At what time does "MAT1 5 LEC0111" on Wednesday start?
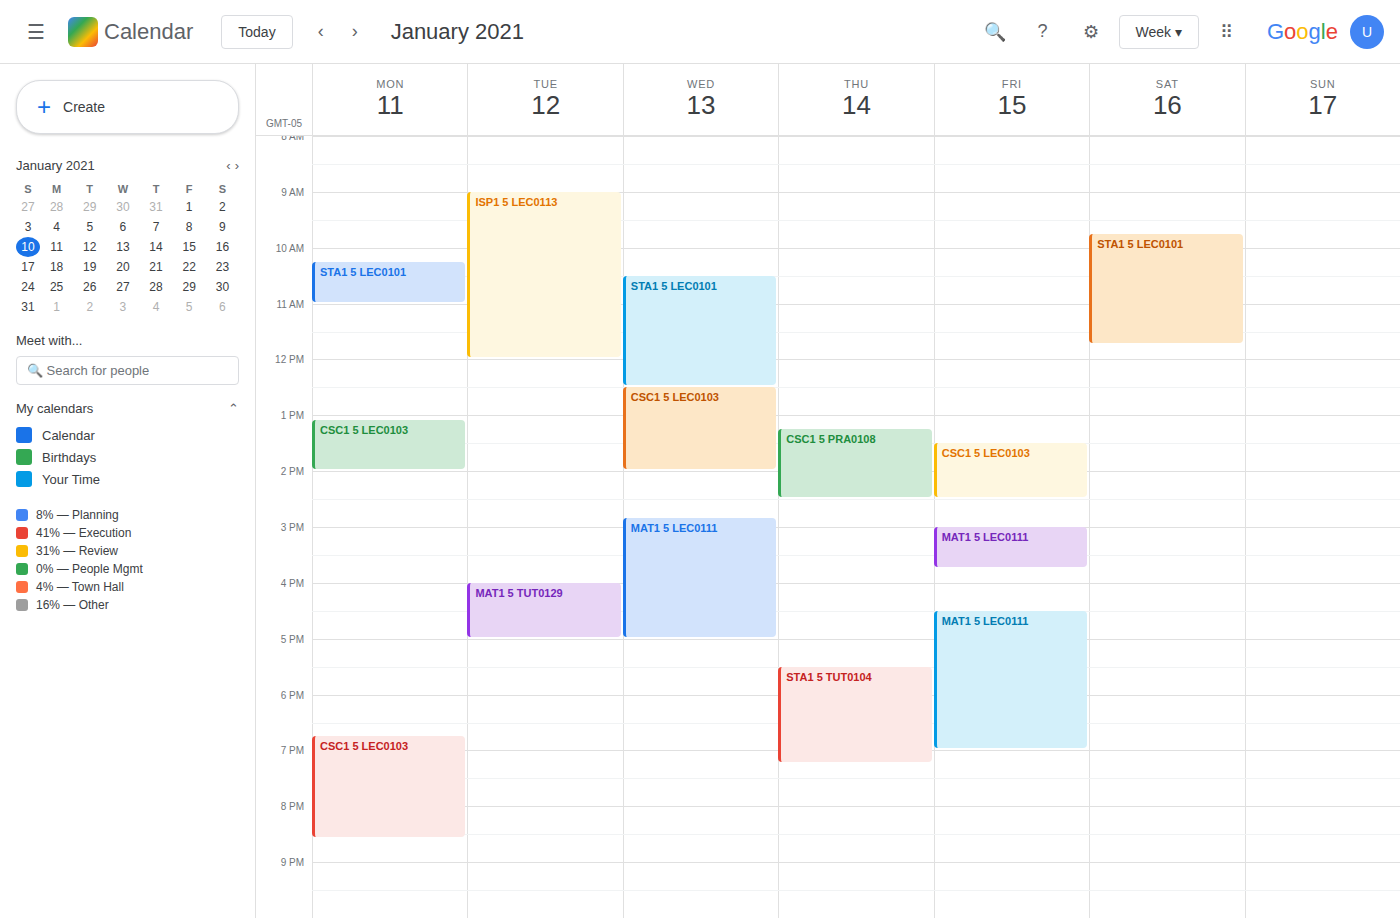
2:50 PM